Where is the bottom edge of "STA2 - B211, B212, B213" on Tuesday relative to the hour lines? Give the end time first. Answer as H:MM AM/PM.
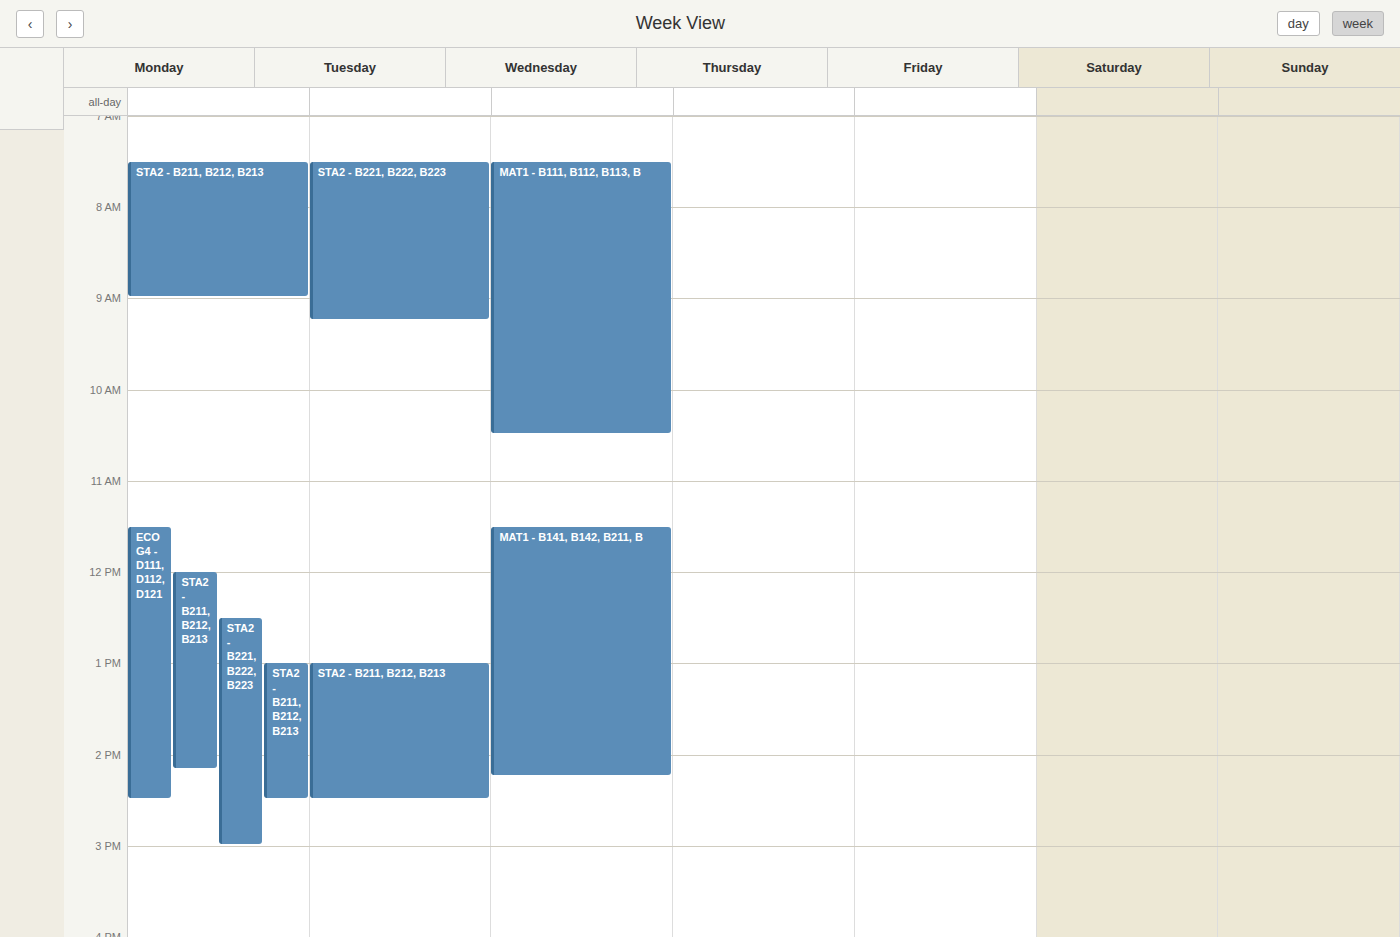
2:30 PM -- halfway between the 2 PM and 3 PM lines.